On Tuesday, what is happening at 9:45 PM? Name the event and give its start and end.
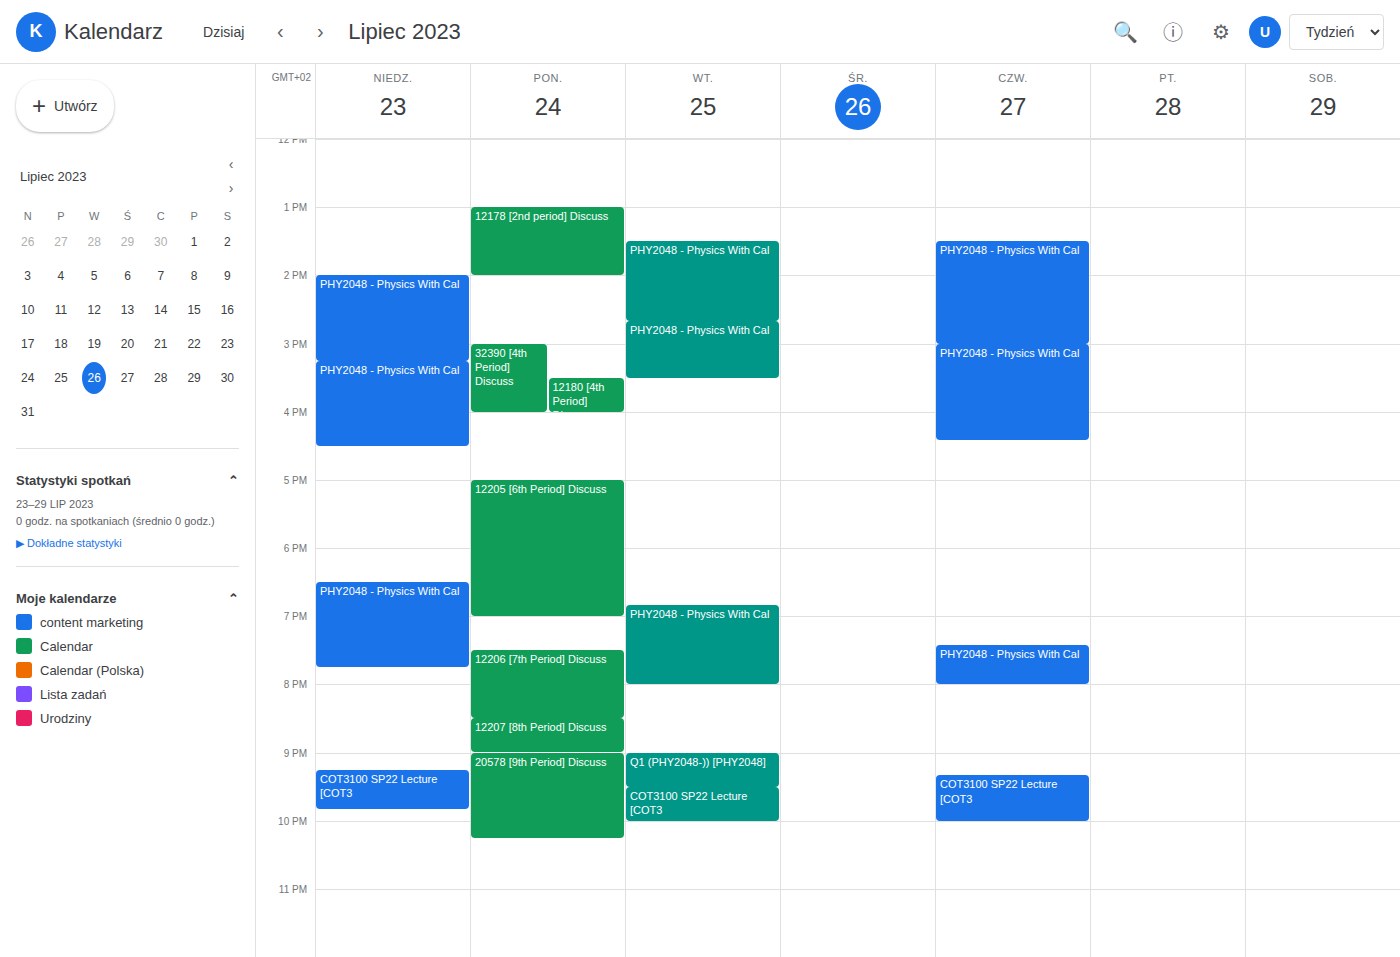
"COT3100 SP22 Lecture [COT3", 9:30 PM to 10:00 PM